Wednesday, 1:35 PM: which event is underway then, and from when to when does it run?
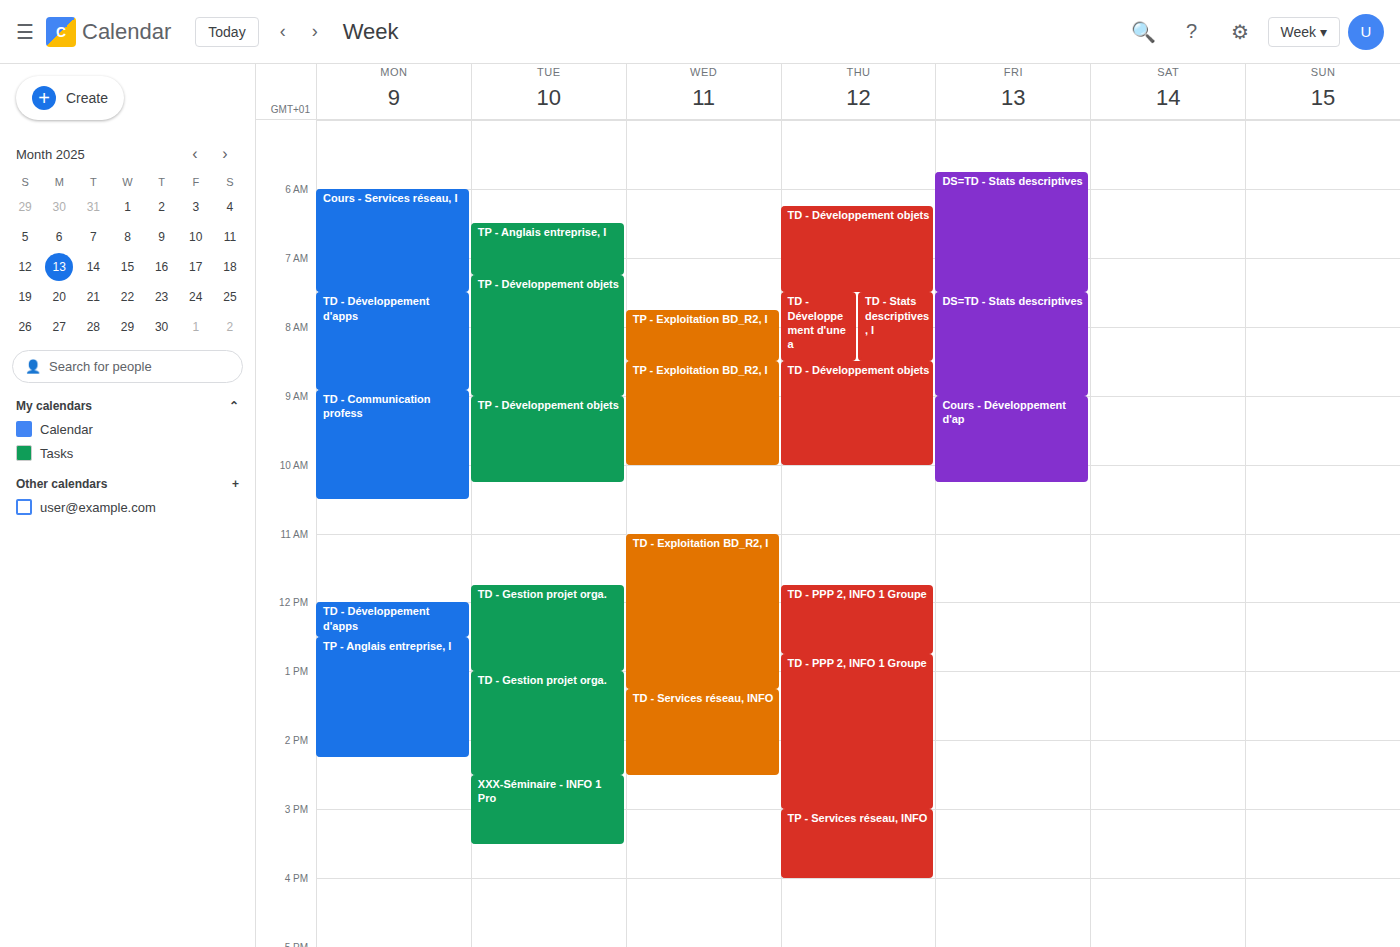
"TD - Services réseau, INFO", 1:15 PM to 2:30 PM